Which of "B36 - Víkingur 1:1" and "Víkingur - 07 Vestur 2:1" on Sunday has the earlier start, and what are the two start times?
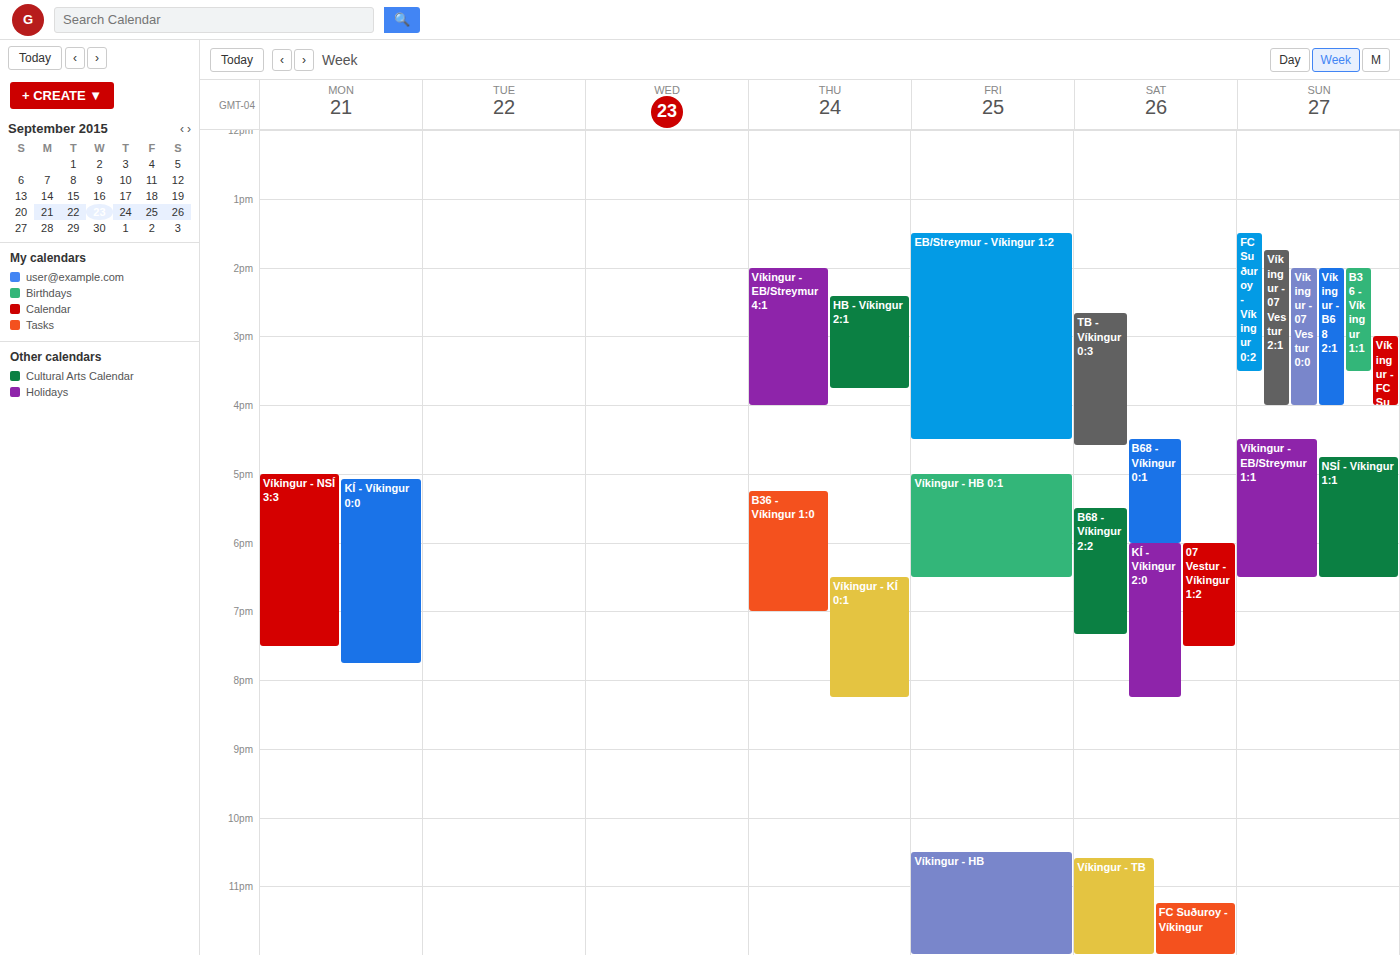
"Víkingur - 07 Vestur 2:1" 13:45; "B36 - Víkingur 1:1" 14:00.